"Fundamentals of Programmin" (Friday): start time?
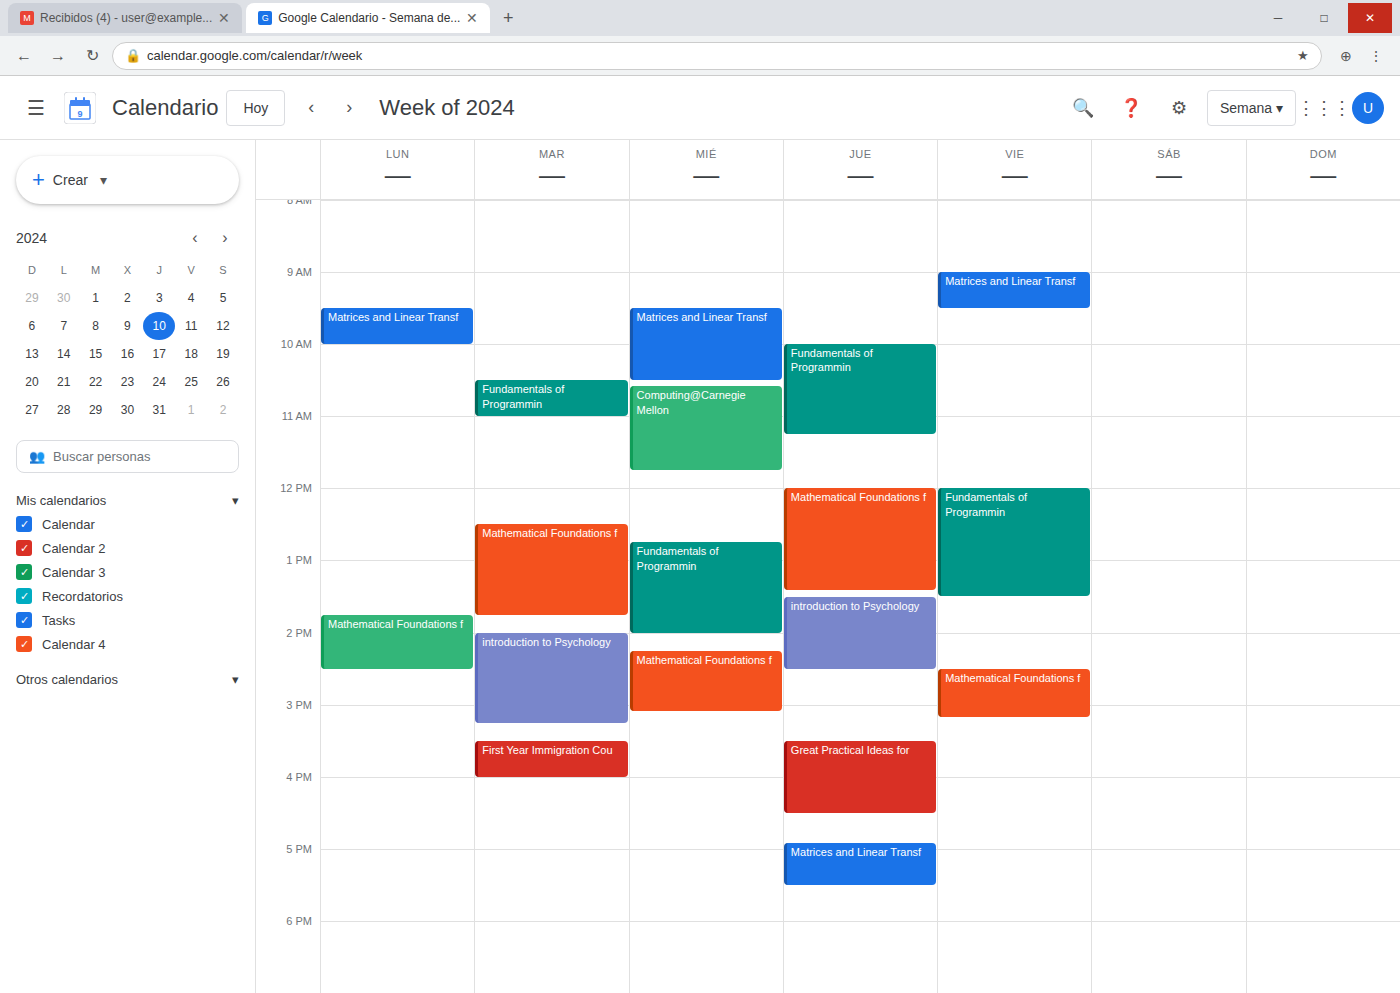
12:00 PM